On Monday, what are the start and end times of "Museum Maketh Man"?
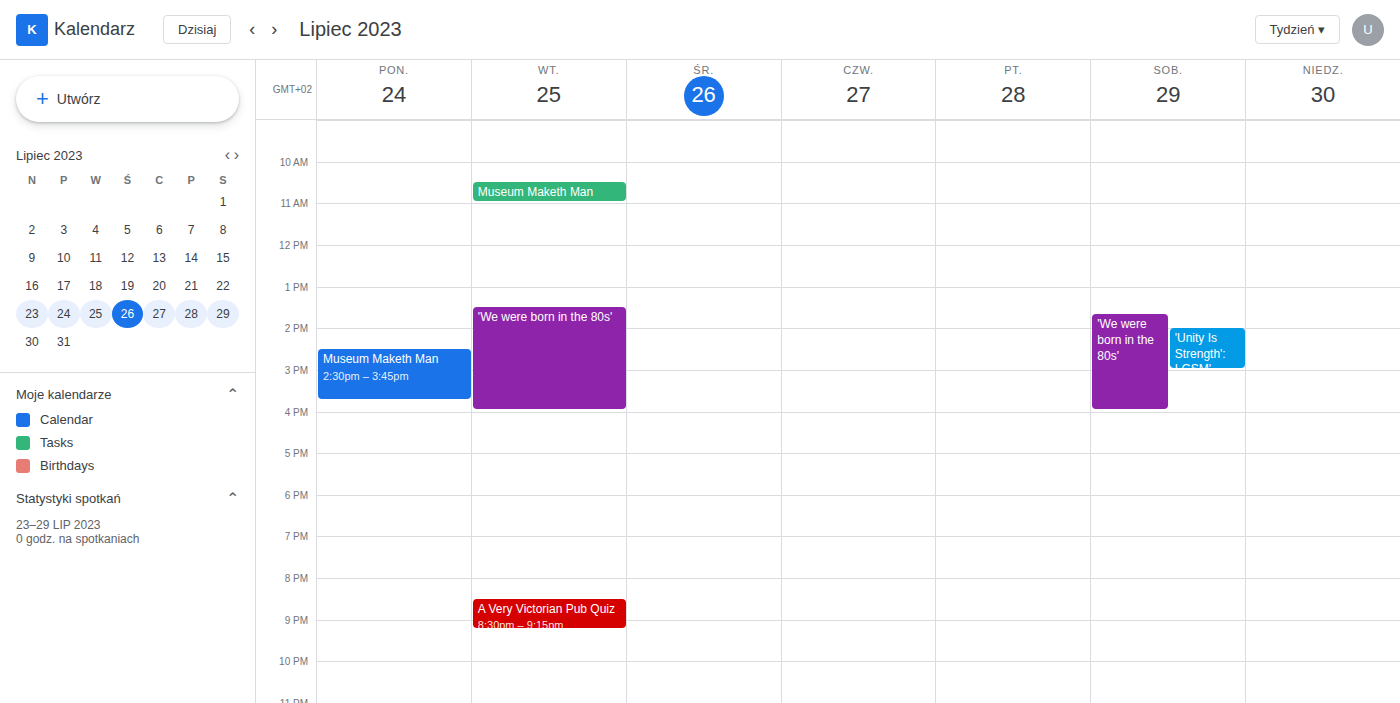
2:30 PM to 3:45 PM